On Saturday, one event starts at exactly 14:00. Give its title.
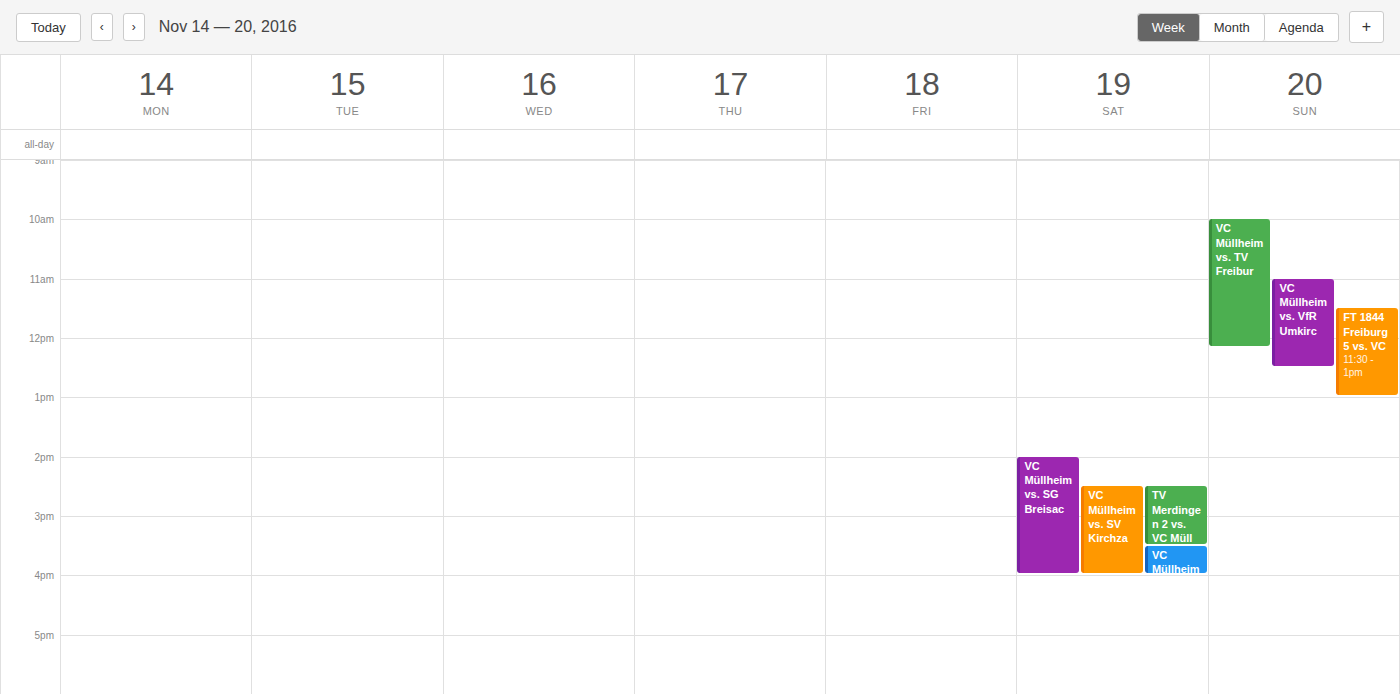
"VC Müllheim vs. SG Breisac"